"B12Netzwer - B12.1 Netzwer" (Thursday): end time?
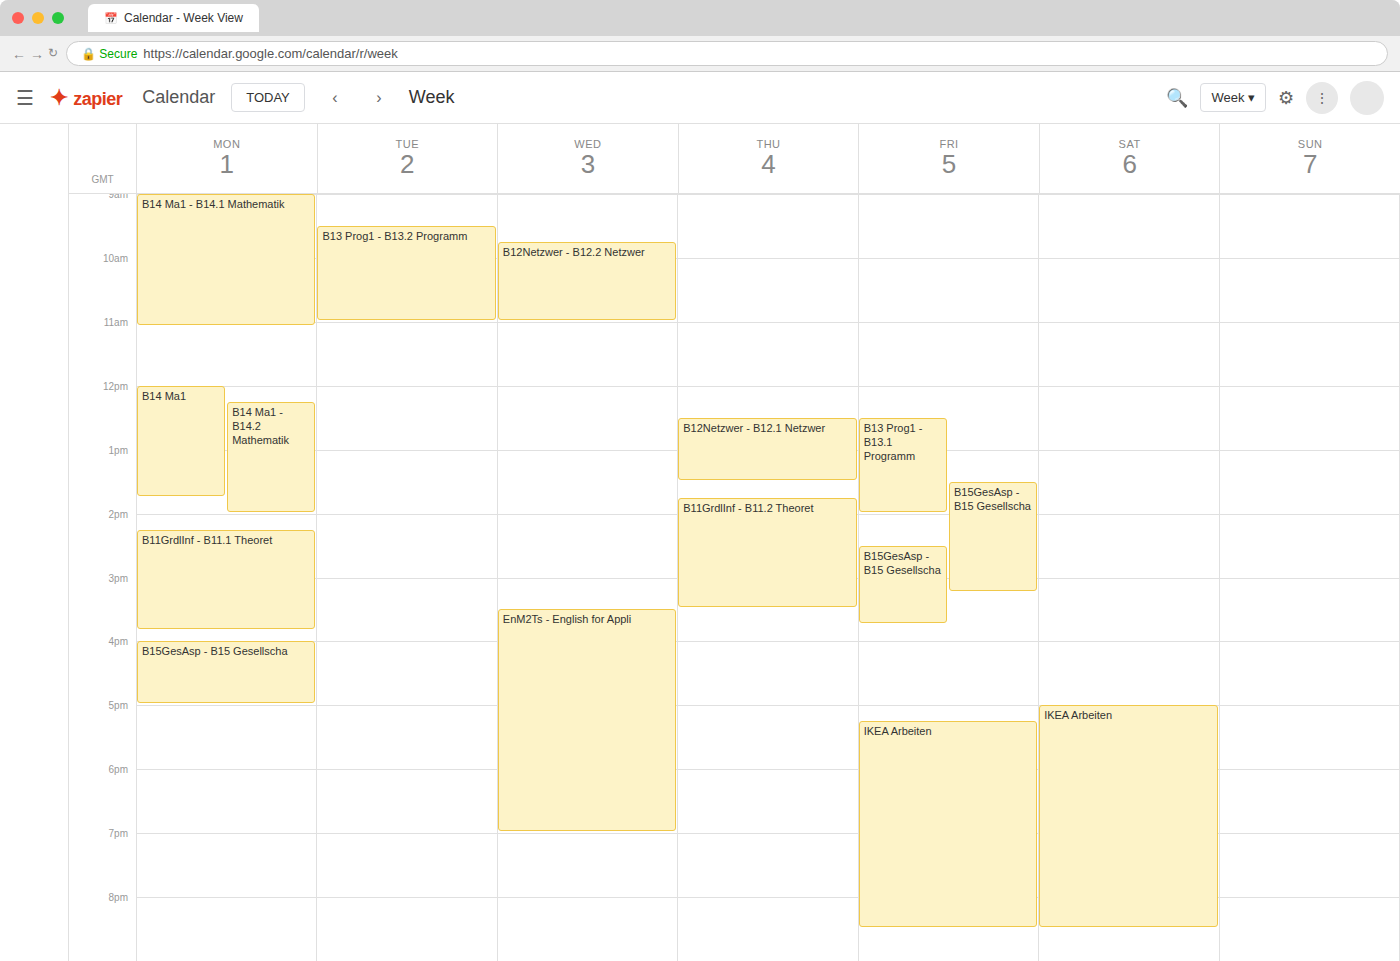
1:30 PM